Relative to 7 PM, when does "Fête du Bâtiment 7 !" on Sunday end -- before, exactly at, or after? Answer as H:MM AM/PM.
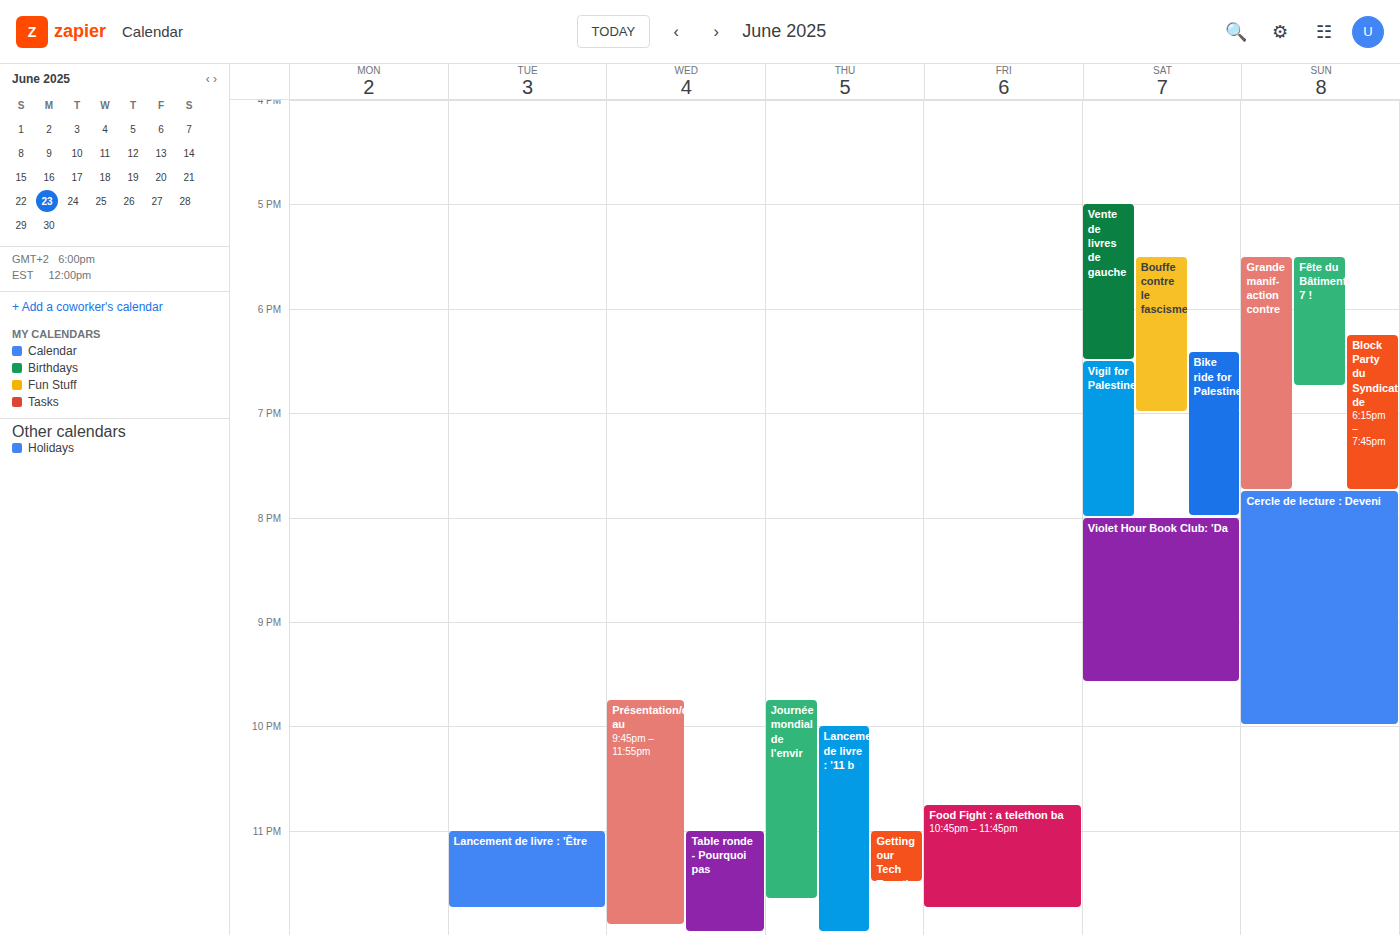
6:45 PM -- before 7 PM, 15 minutes above the 7 PM line.